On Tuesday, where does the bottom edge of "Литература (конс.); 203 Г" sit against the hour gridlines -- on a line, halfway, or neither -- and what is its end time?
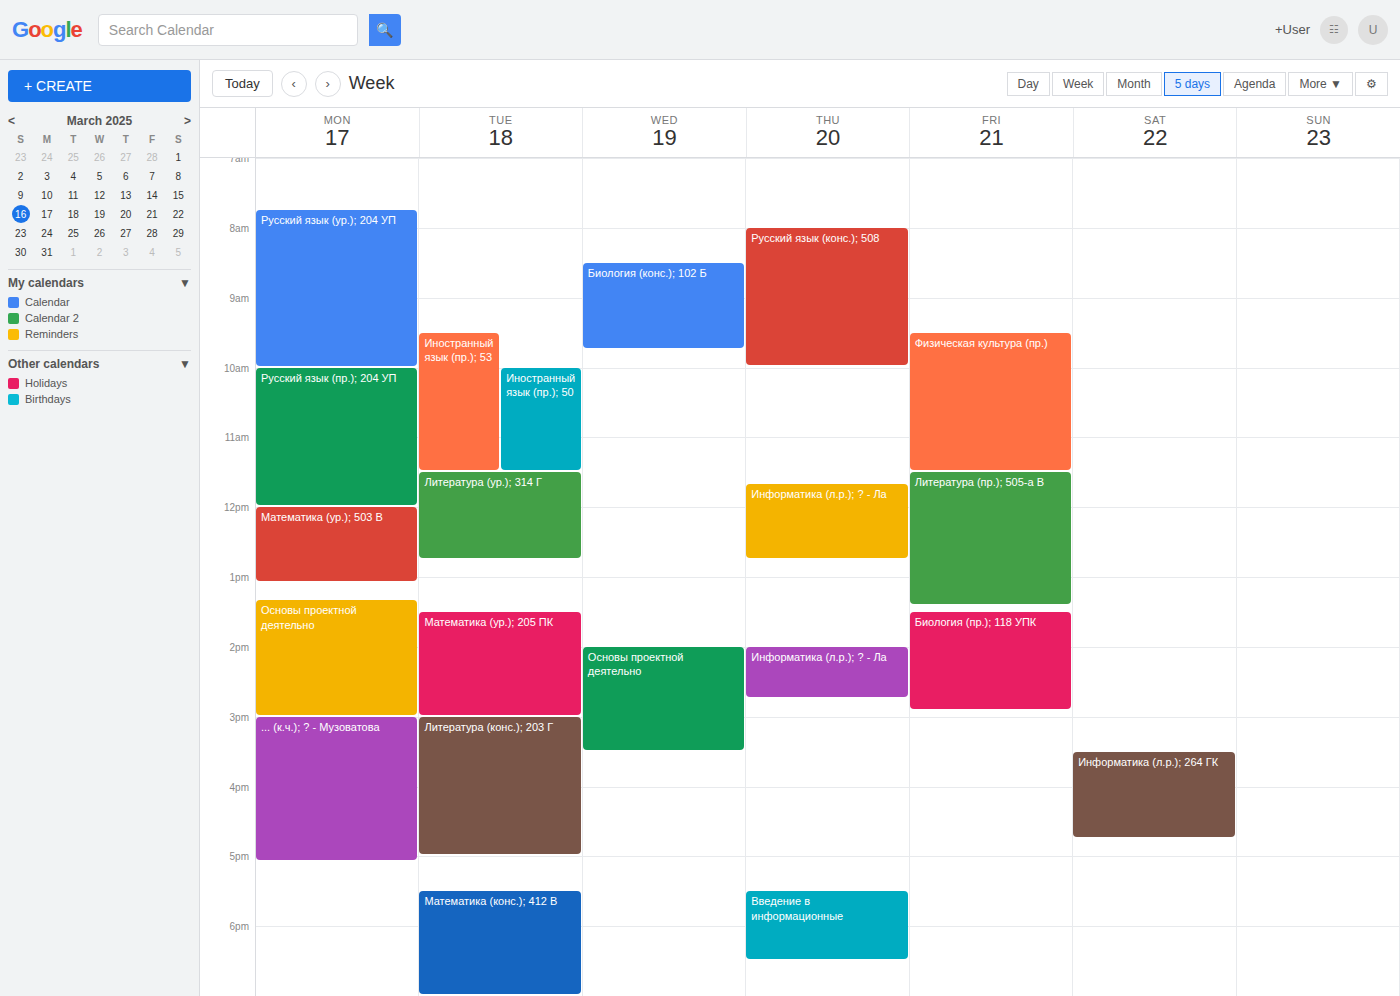
17:00 -- exactly on the 17:00 line.